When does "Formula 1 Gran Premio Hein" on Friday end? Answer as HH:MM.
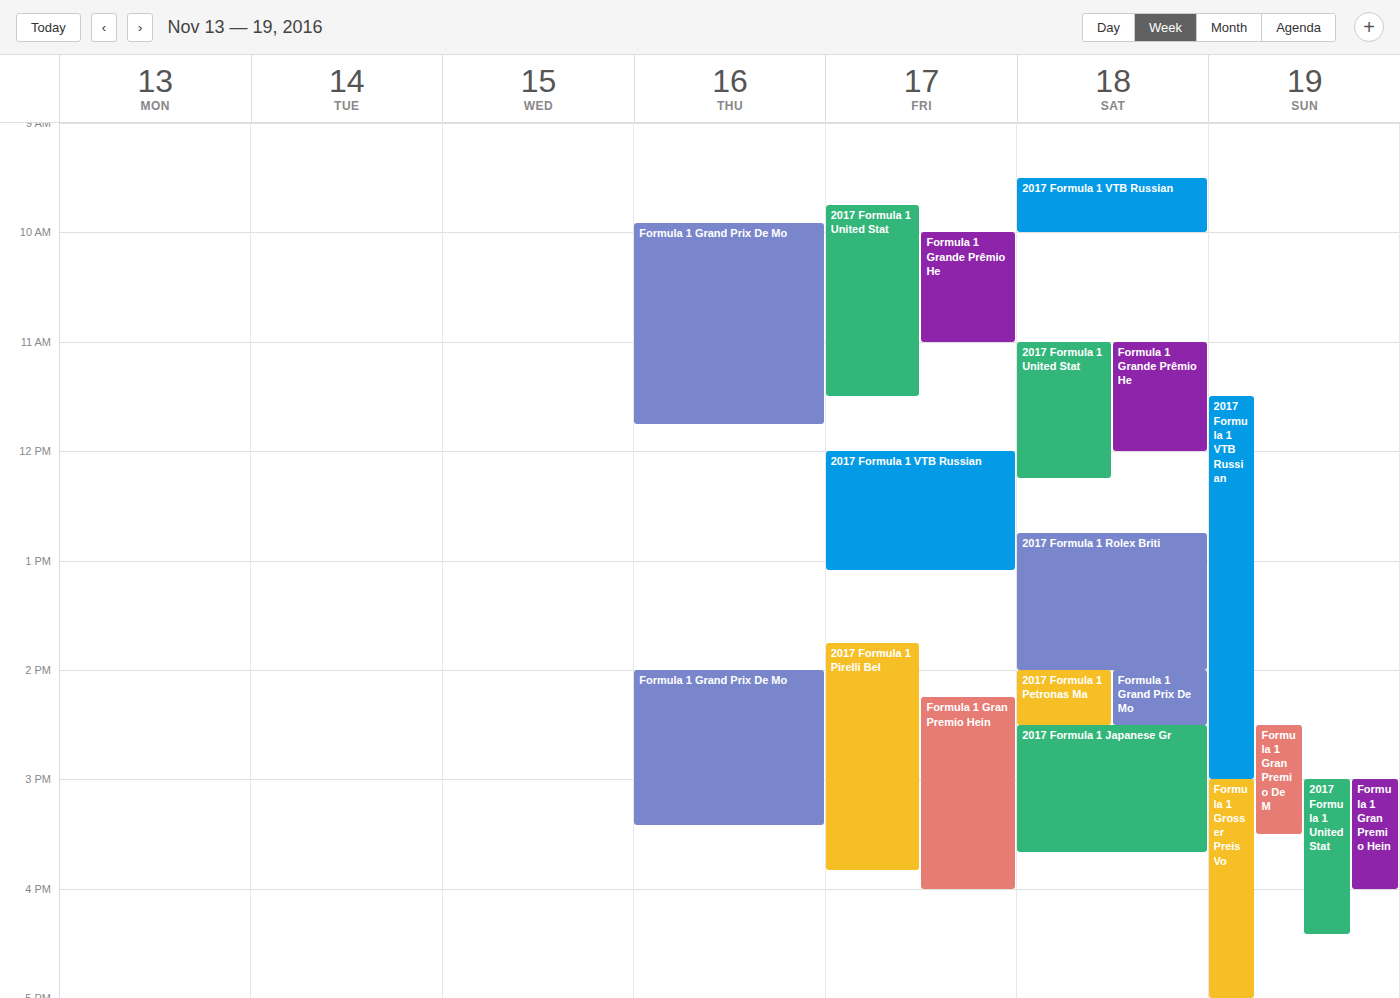
16:00